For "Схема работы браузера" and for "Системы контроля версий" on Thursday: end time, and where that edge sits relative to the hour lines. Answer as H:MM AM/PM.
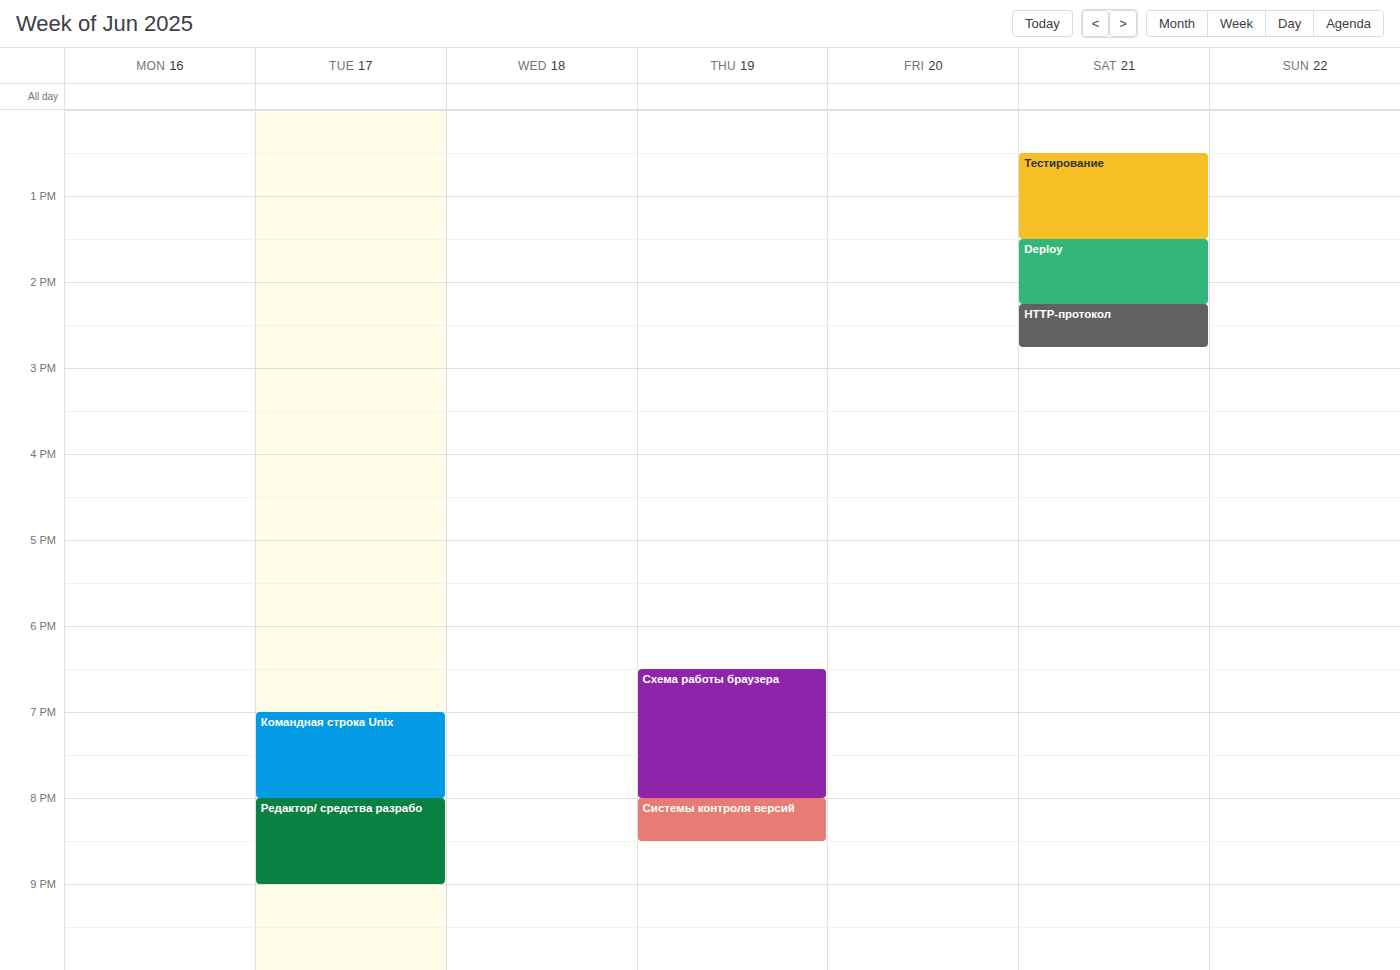
"Схема работы браузера": 8:00 PM, exactly on the 8 PM line. "Системы контроля версий": 8:30 PM, halfway between the 8 PM and 9 PM lines.